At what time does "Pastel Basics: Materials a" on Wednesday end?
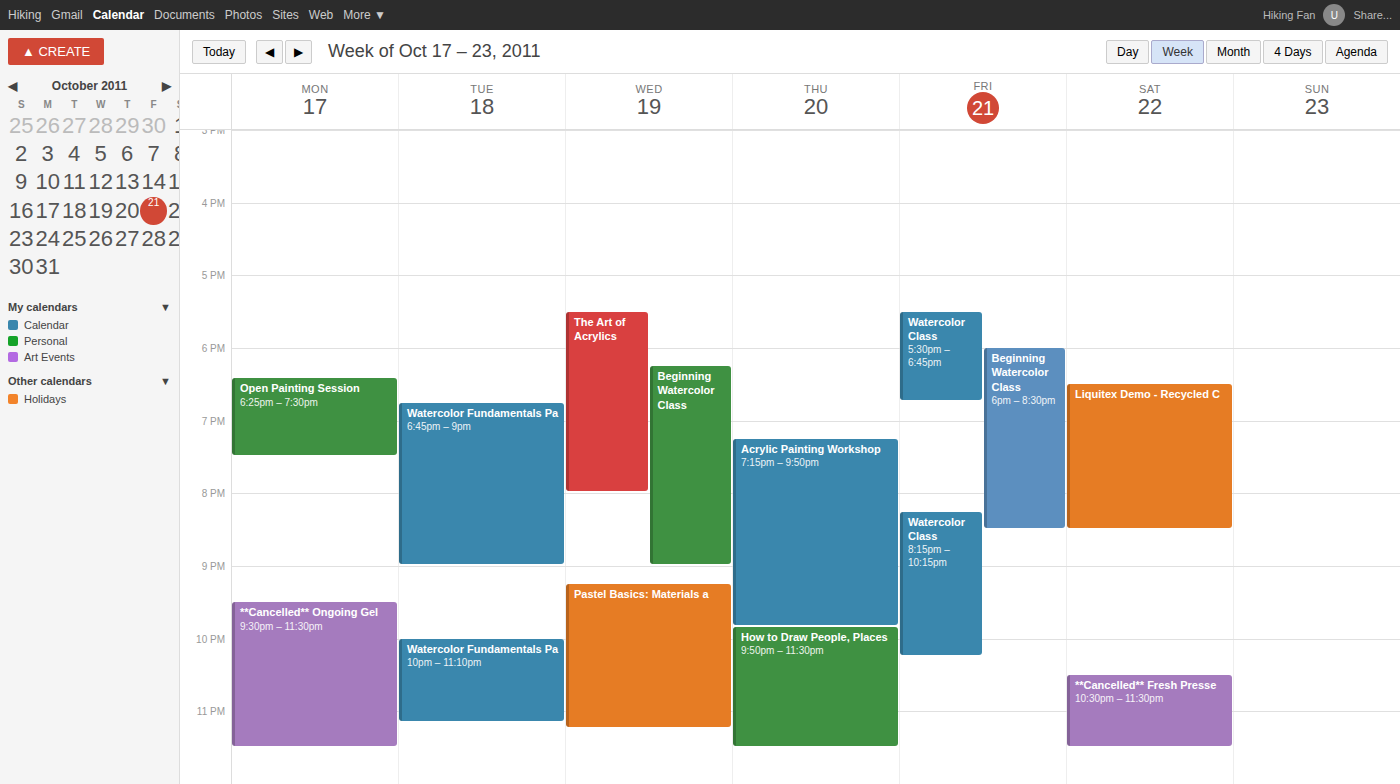
11:15 PM